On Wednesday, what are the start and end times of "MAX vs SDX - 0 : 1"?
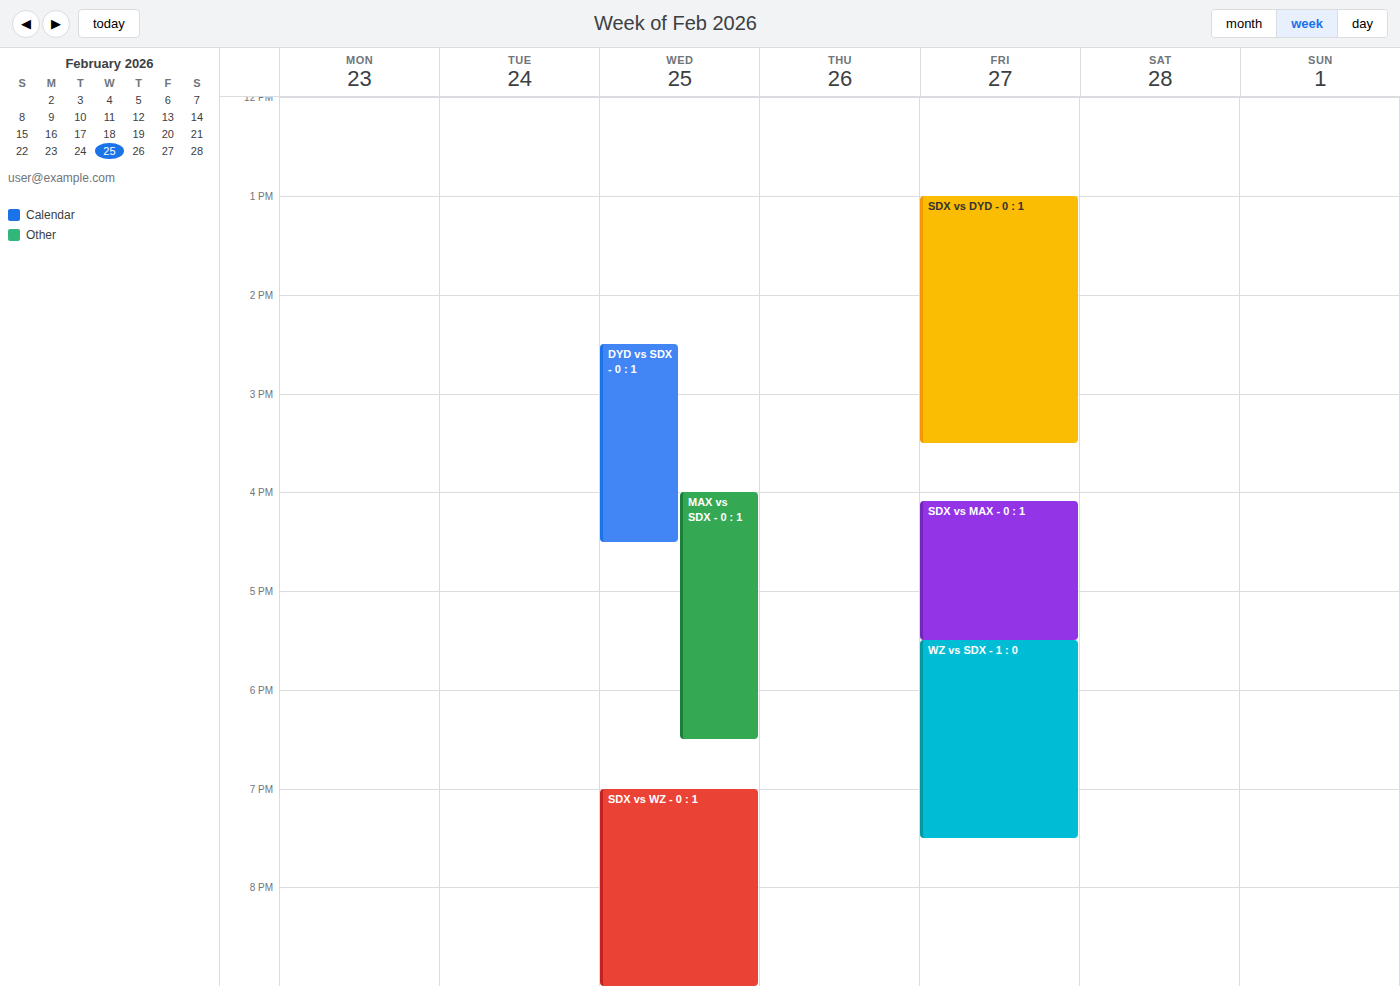
4:00 PM to 6:30 PM